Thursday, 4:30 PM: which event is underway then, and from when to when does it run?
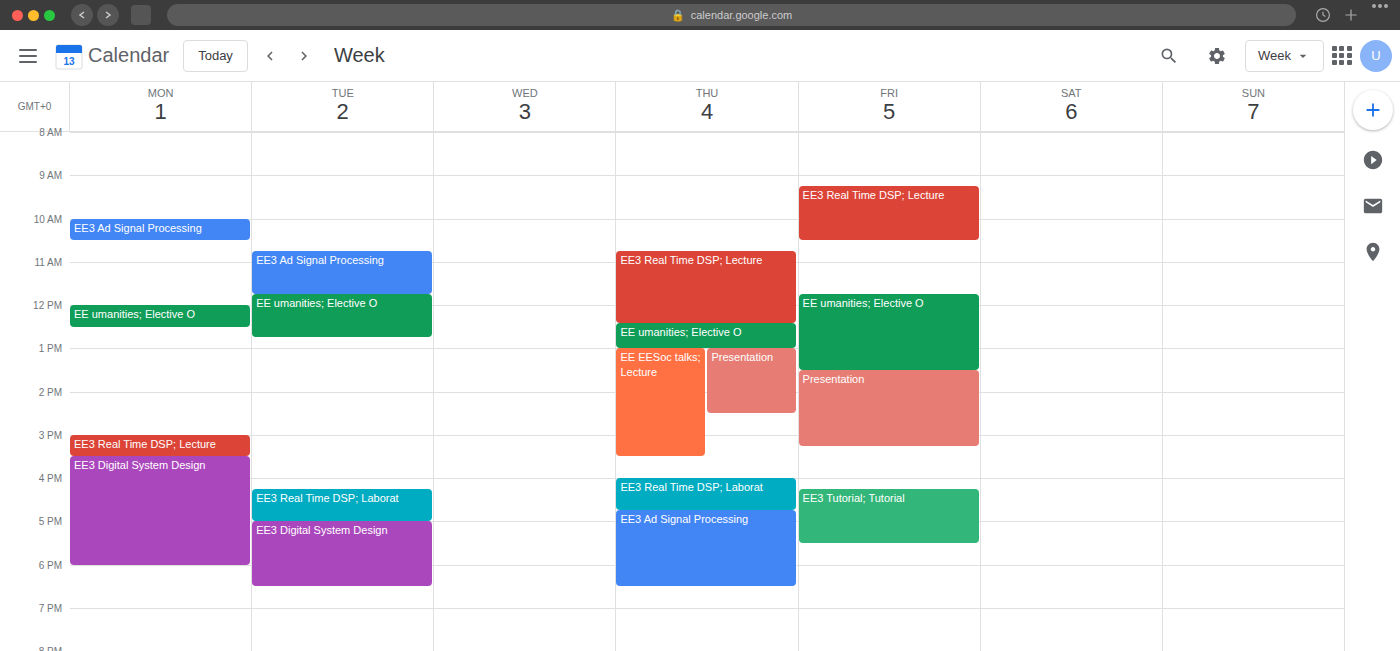
"EE3 Real Time DSP; Laborat", 4:00 PM to 4:45 PM